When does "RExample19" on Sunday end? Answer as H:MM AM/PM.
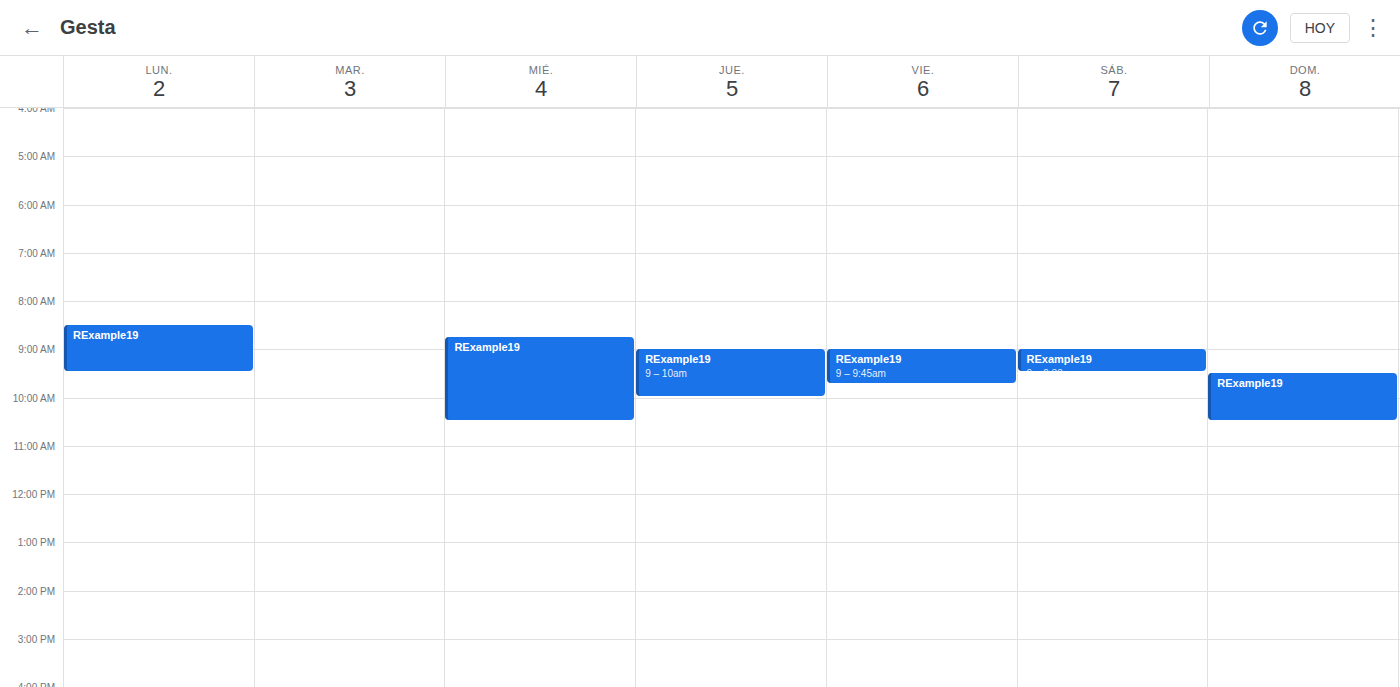
10:30 AM